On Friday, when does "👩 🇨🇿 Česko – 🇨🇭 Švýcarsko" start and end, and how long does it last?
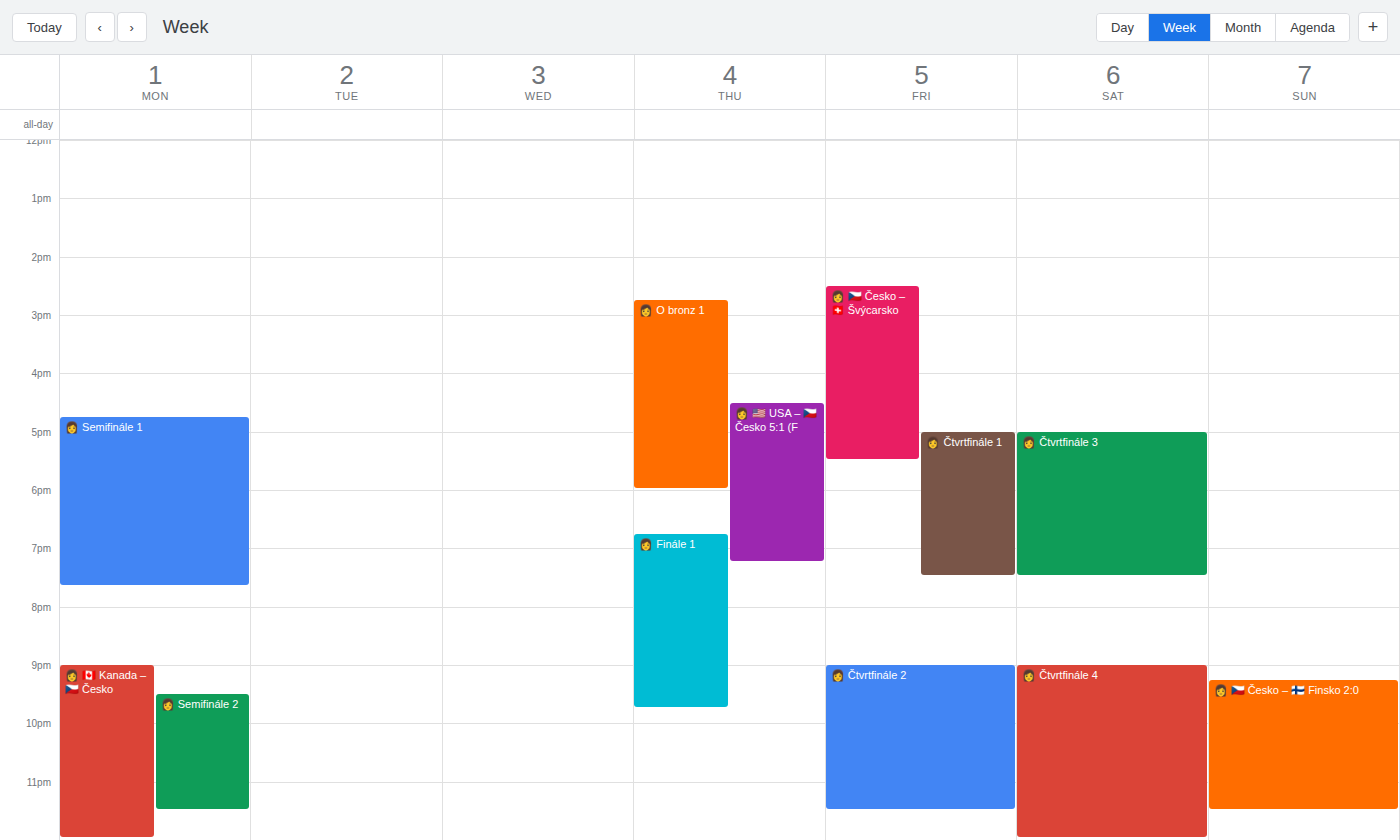
2:30 PM to 5:30 PM, 3 hours